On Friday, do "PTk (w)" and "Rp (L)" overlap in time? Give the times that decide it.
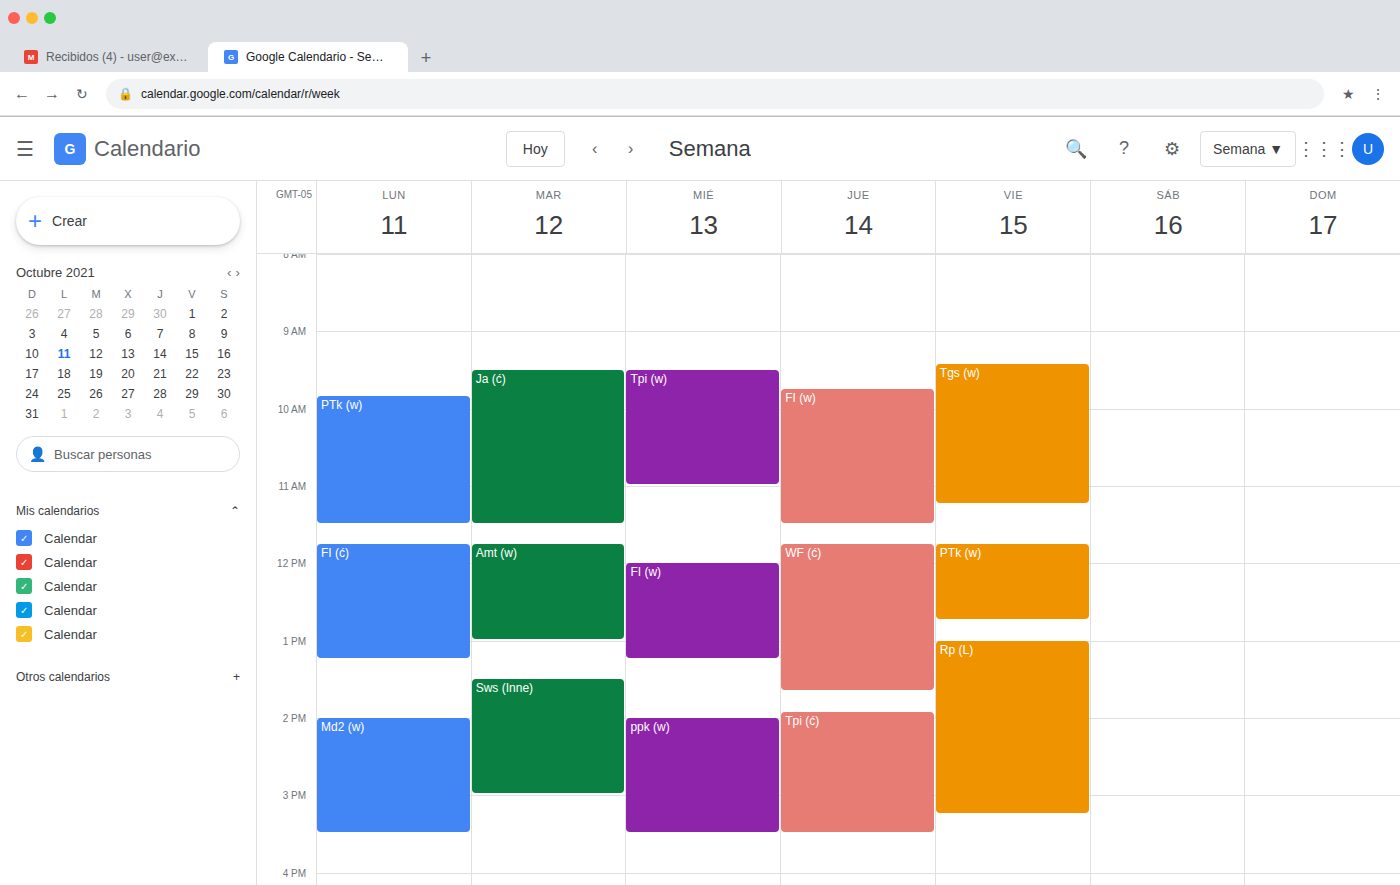
"PTk (w)" ends at 12:45 PM and "Rp (L)" starts at 1:00 PM -- no overlap.